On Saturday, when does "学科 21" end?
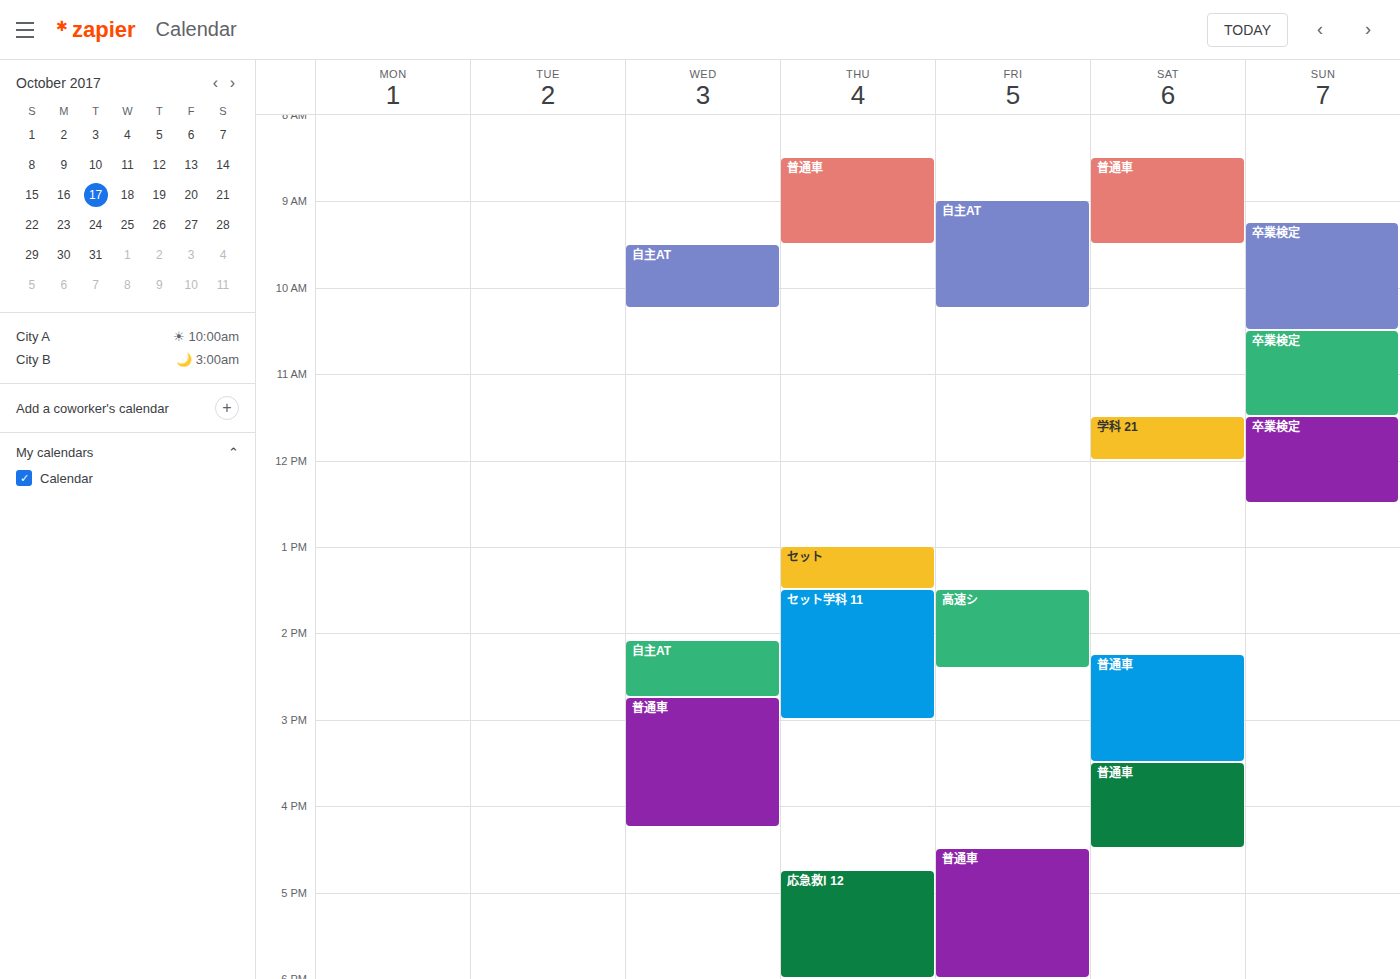
12:00 PM